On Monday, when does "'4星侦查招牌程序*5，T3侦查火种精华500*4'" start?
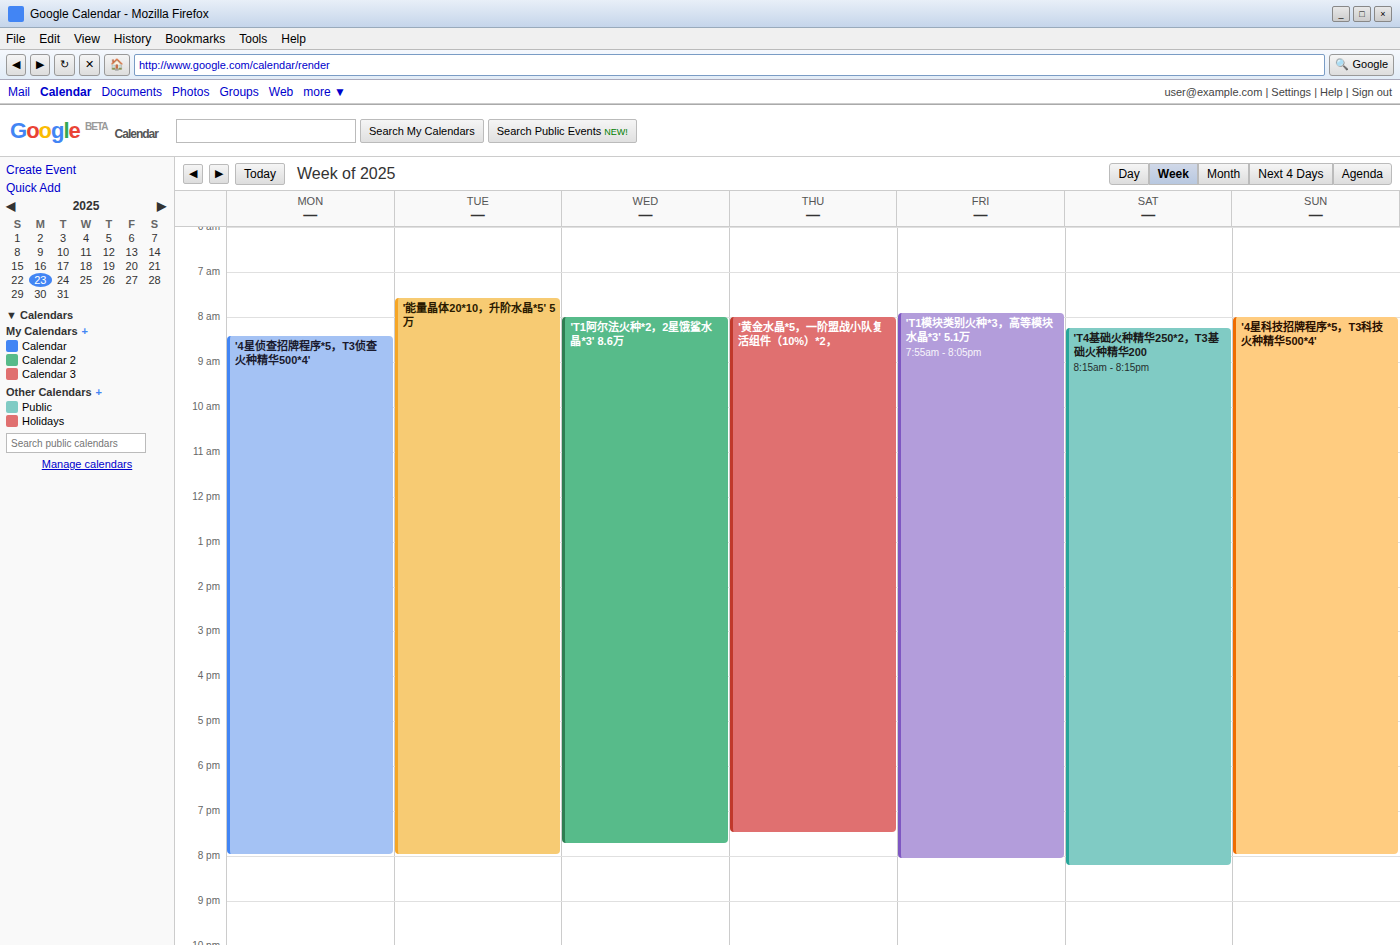
08:25